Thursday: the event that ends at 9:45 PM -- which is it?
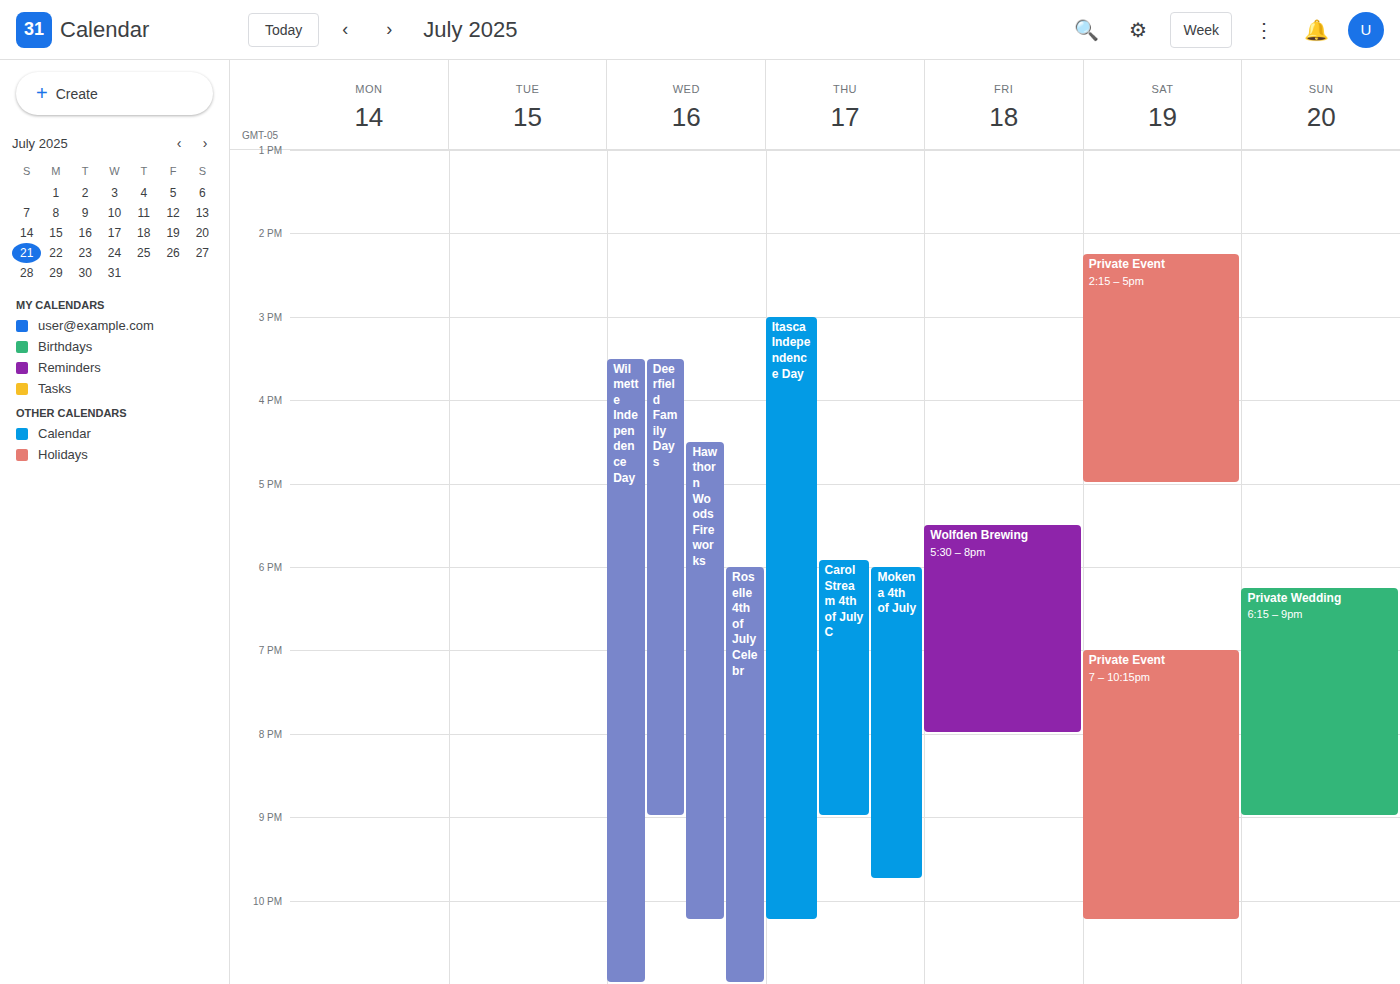
"Mokena 4th of July"